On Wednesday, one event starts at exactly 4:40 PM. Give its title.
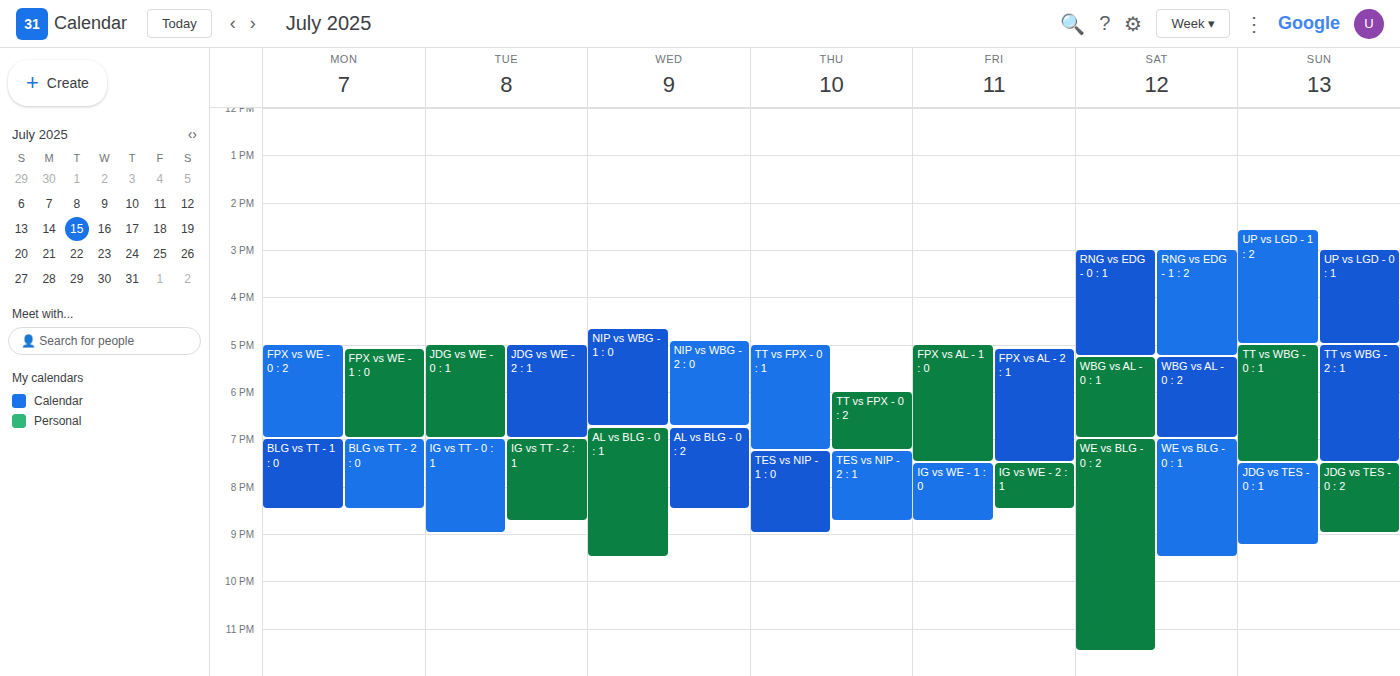
"NIP vs WBG - 1 : 0"